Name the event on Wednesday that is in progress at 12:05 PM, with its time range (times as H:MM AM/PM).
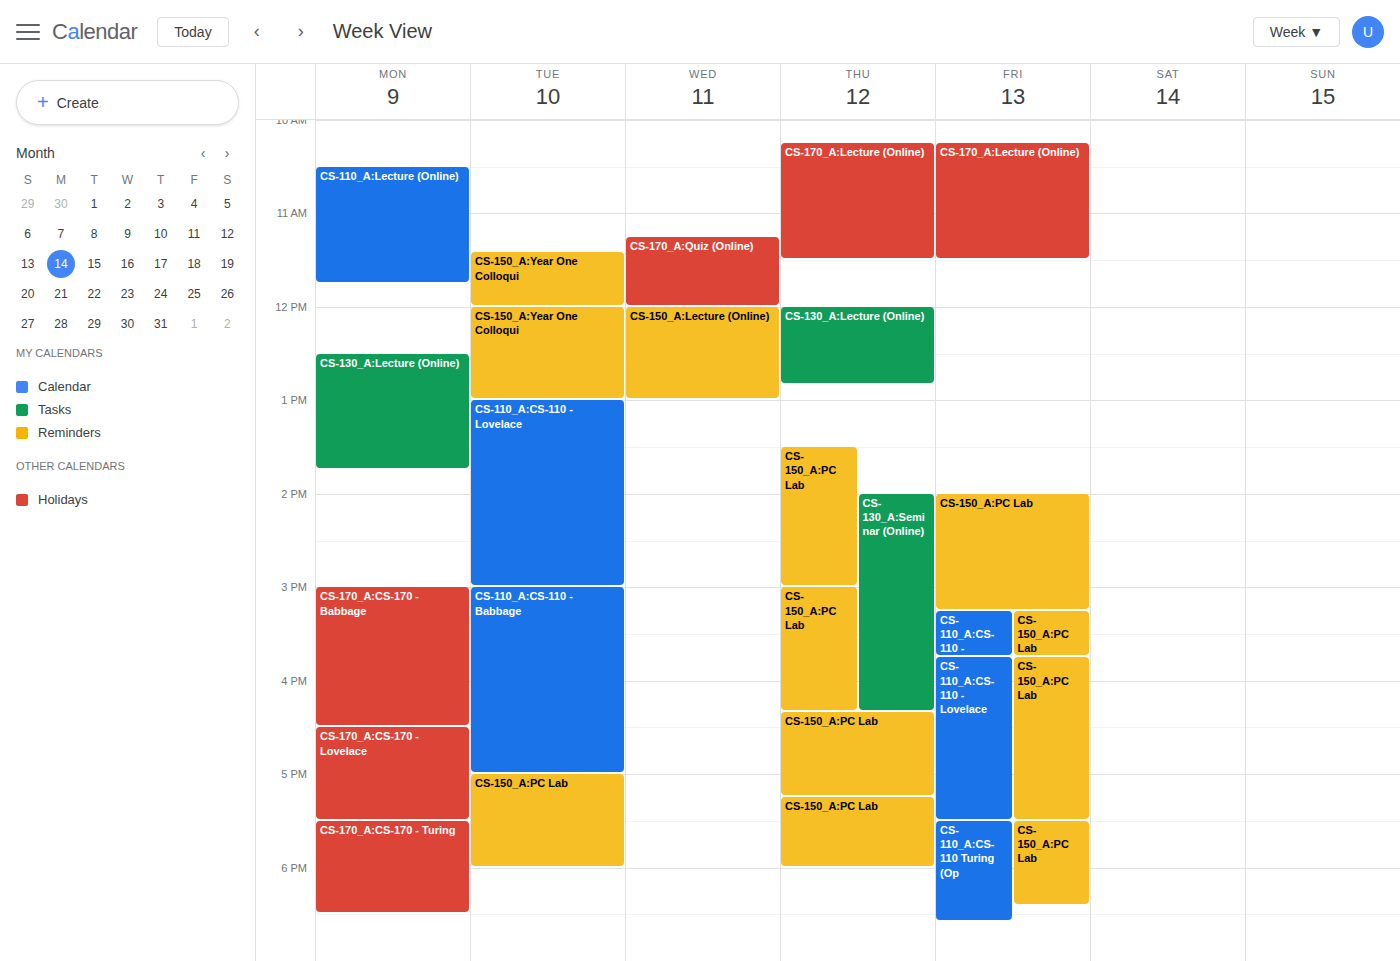
"CS-150_A:Lecture (Online)", 12:00 PM to 1:00 PM